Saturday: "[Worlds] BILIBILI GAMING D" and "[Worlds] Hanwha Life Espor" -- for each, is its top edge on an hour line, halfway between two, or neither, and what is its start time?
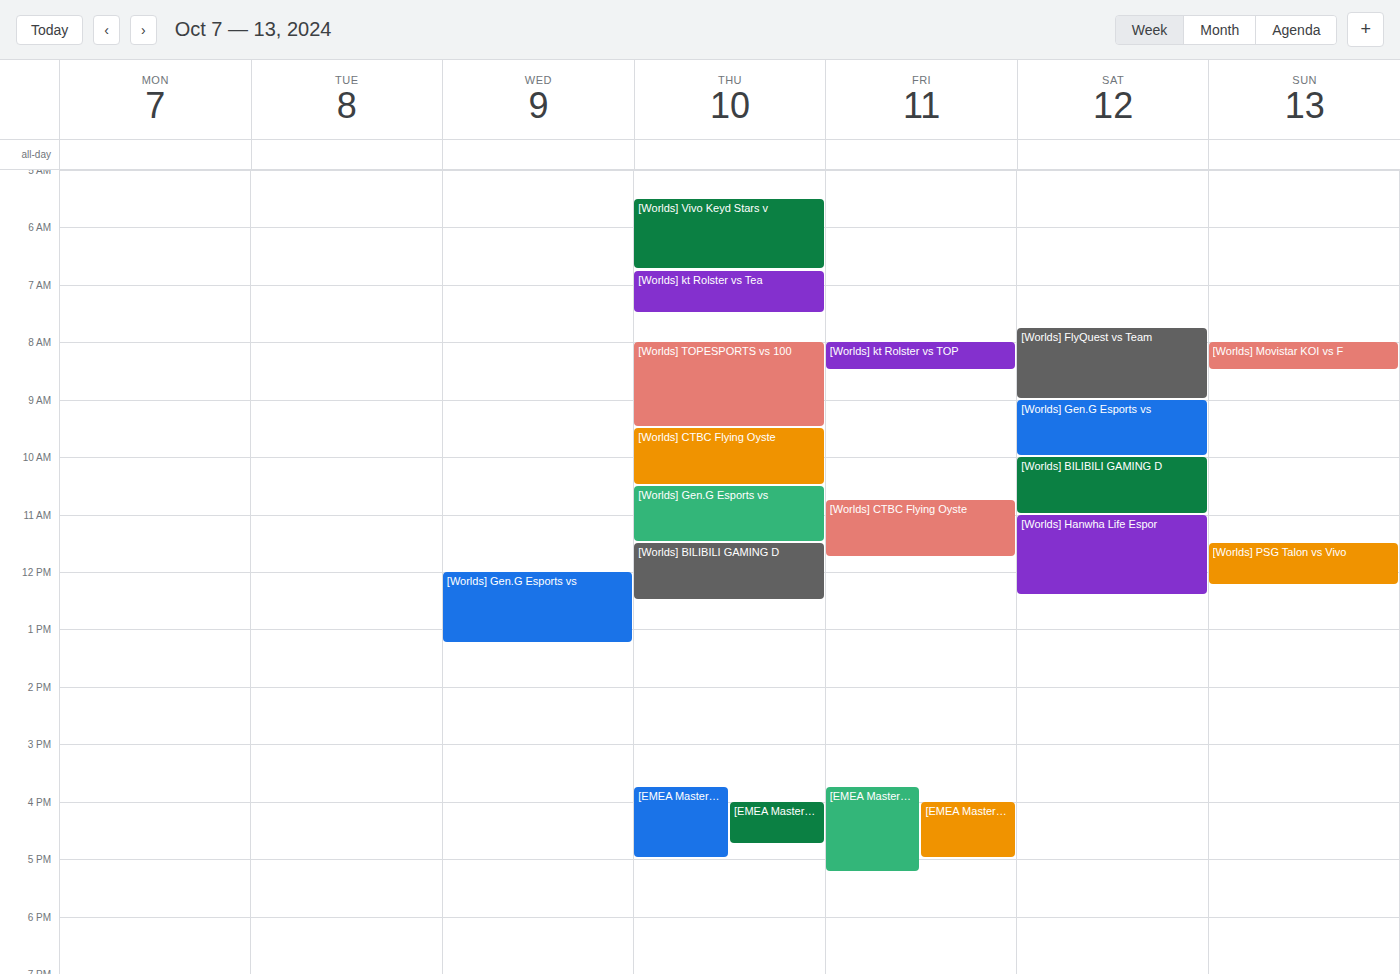
"[Worlds] BILIBILI GAMING D": 10:00 AM, exactly on the 10 AM line. "[Worlds] Hanwha Life Espor": 11:00 AM, exactly on the 11 AM line.